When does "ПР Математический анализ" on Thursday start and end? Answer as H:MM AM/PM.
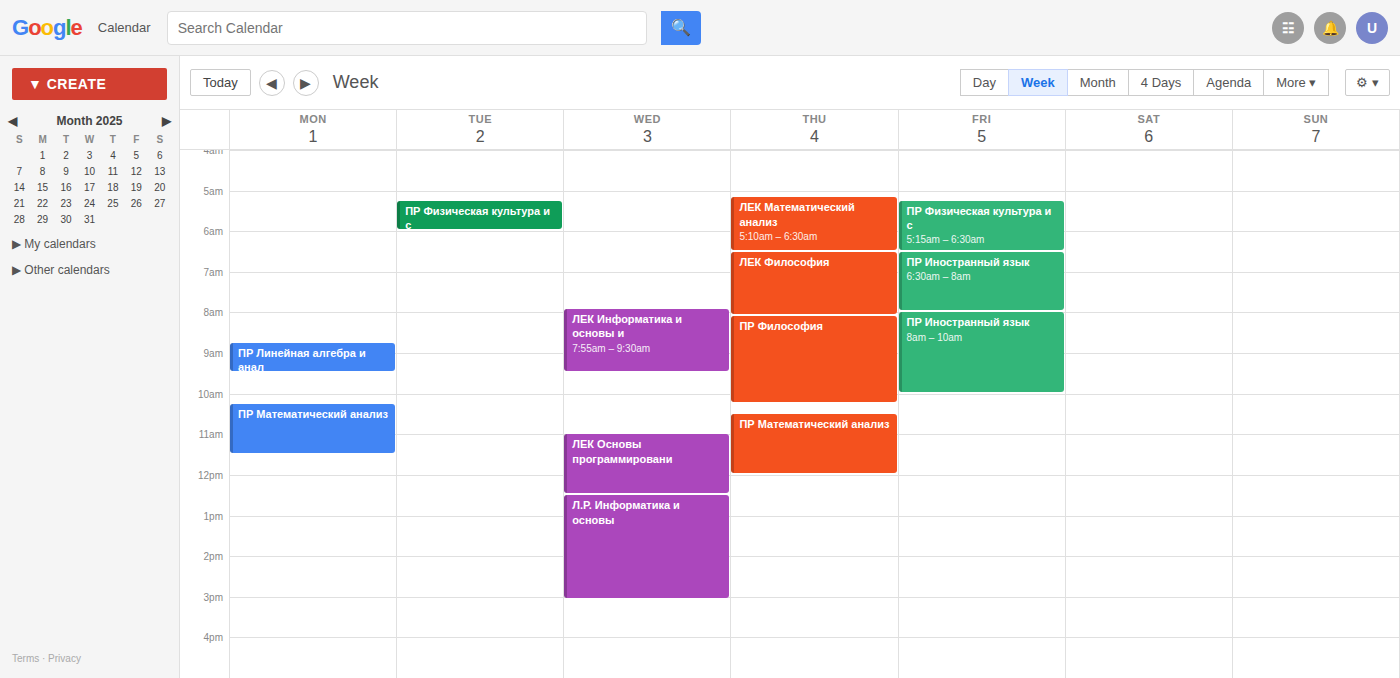
10:30 AM to 12:00 PM